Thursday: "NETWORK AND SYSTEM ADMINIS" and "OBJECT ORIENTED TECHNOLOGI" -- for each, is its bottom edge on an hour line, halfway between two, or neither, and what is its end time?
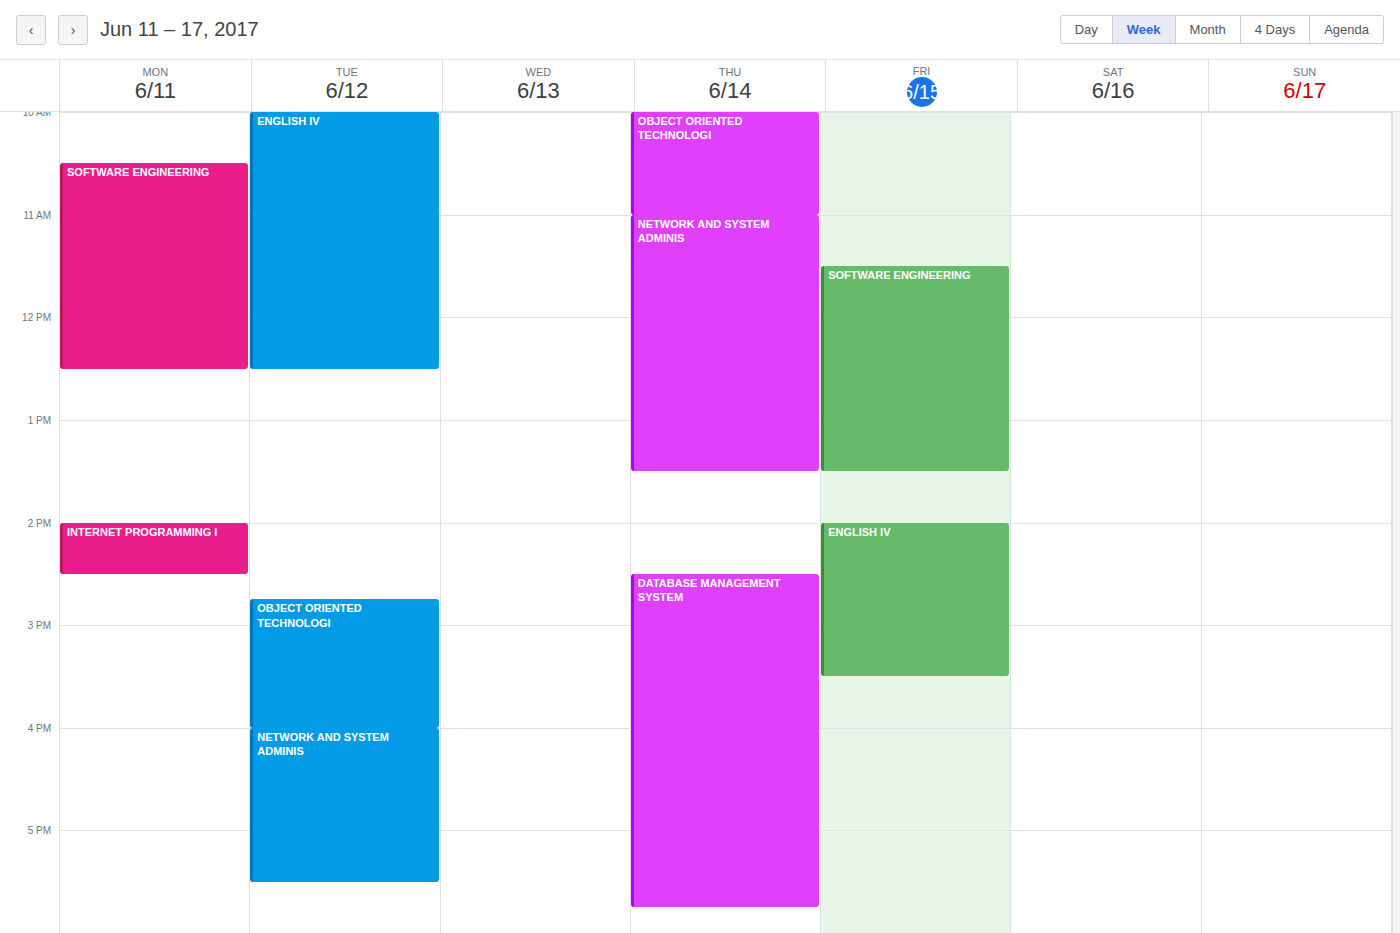
"NETWORK AND SYSTEM ADMINIS": 13:30, halfway between the 13:00 and 14:00 lines. "OBJECT ORIENTED TECHNOLOGI": 11:00, exactly on the 11:00 line.